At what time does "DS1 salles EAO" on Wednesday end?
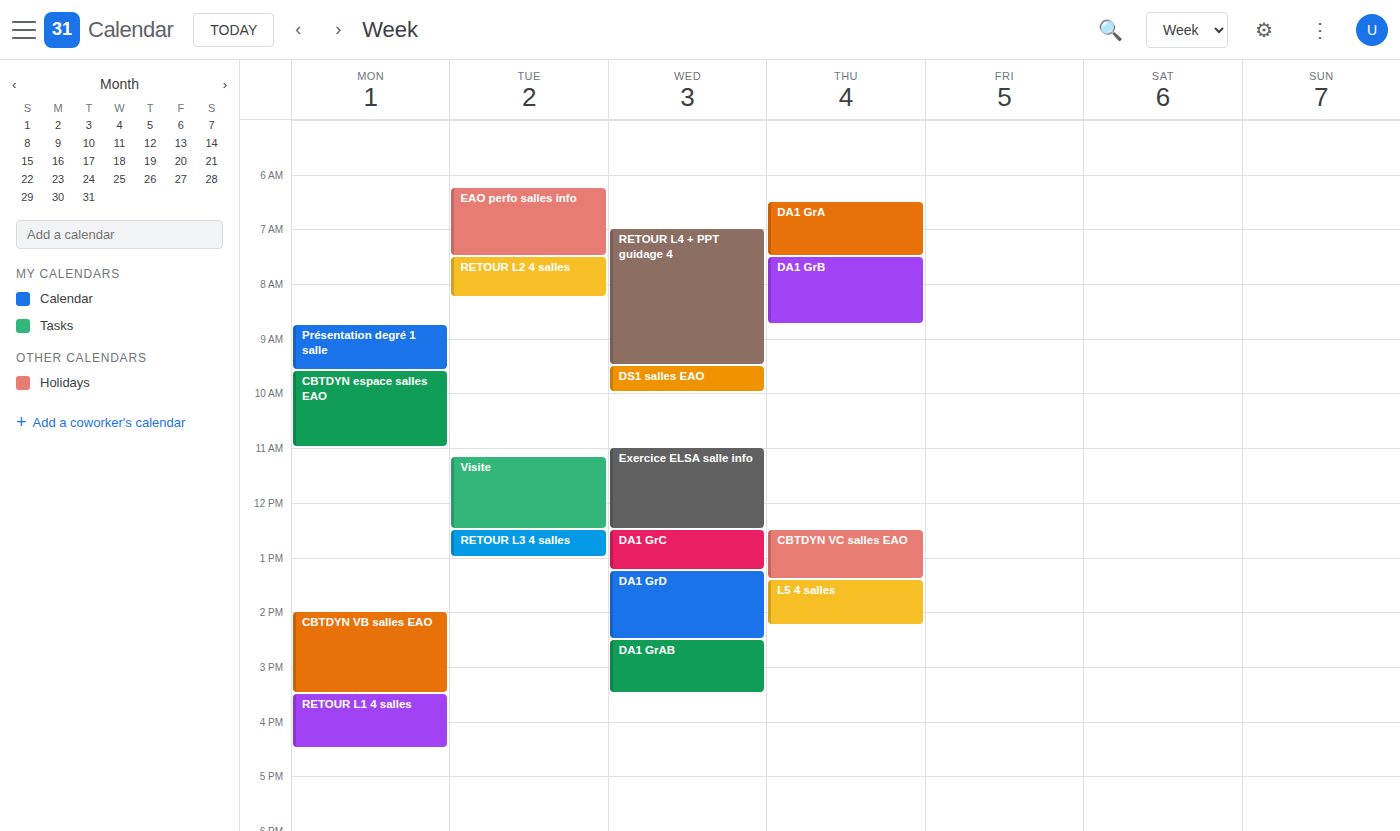
10:00 AM